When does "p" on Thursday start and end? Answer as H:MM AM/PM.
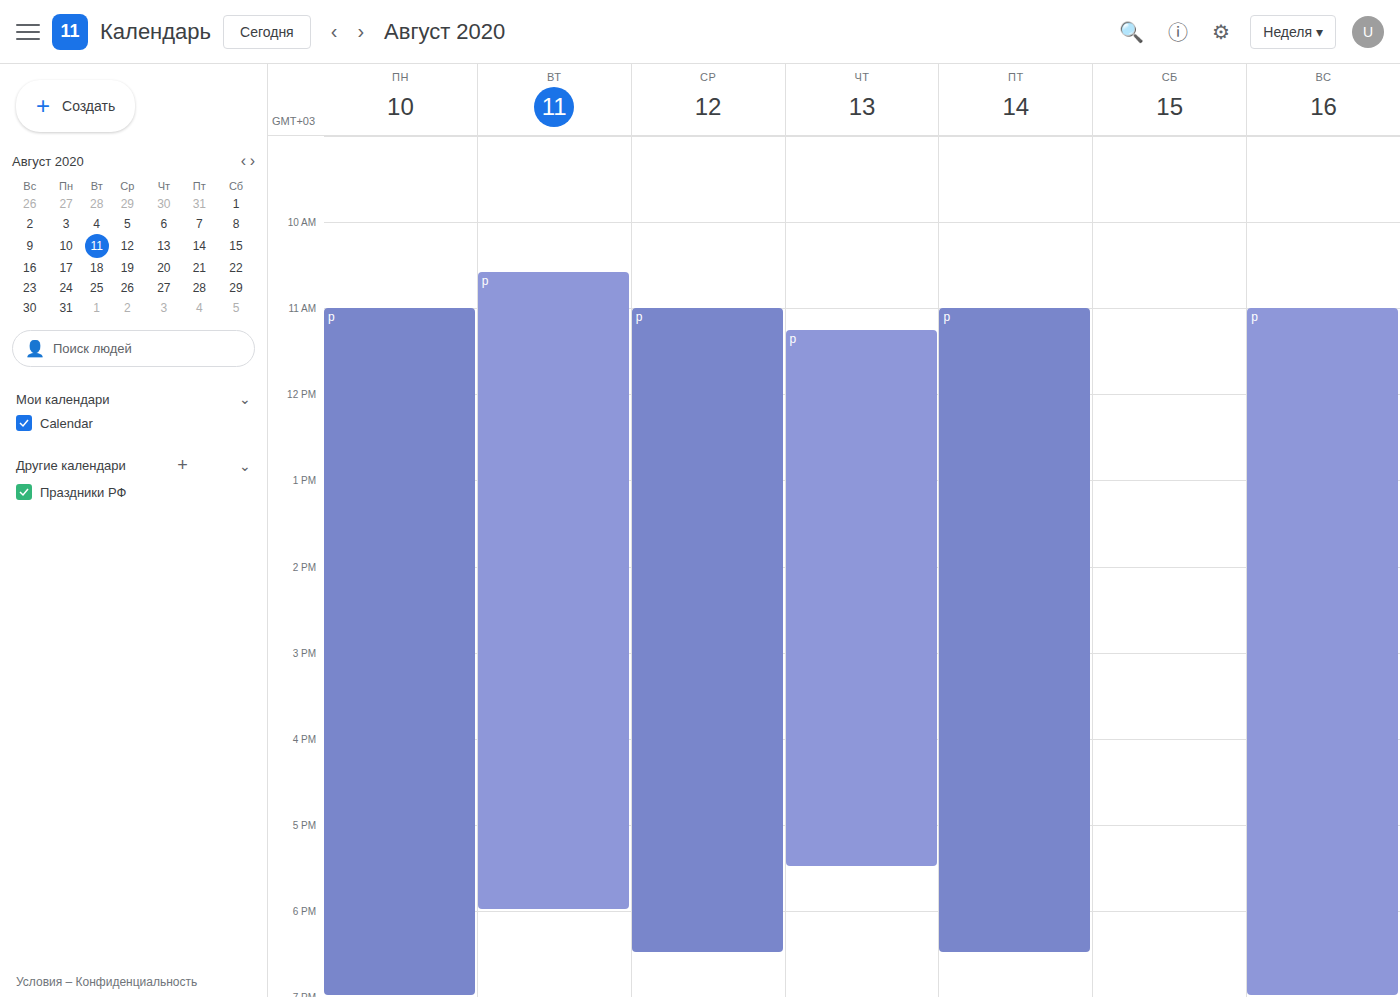
11:15 AM to 5:30 PM